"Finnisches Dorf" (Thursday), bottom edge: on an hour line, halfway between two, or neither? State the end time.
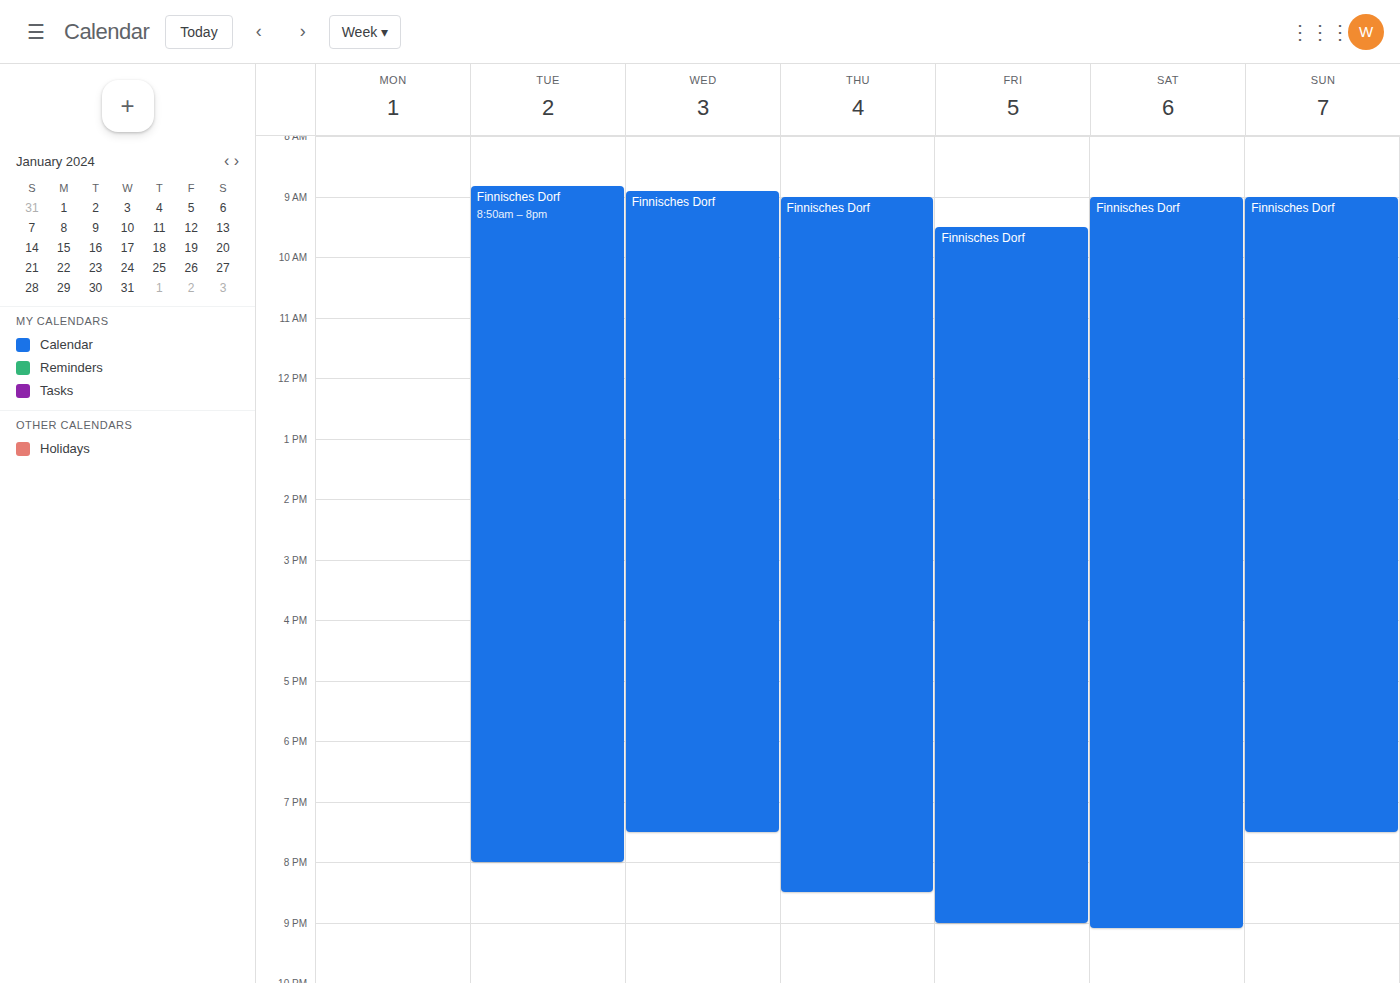
8:30 PM -- halfway between the 8 PM and 9 PM lines.